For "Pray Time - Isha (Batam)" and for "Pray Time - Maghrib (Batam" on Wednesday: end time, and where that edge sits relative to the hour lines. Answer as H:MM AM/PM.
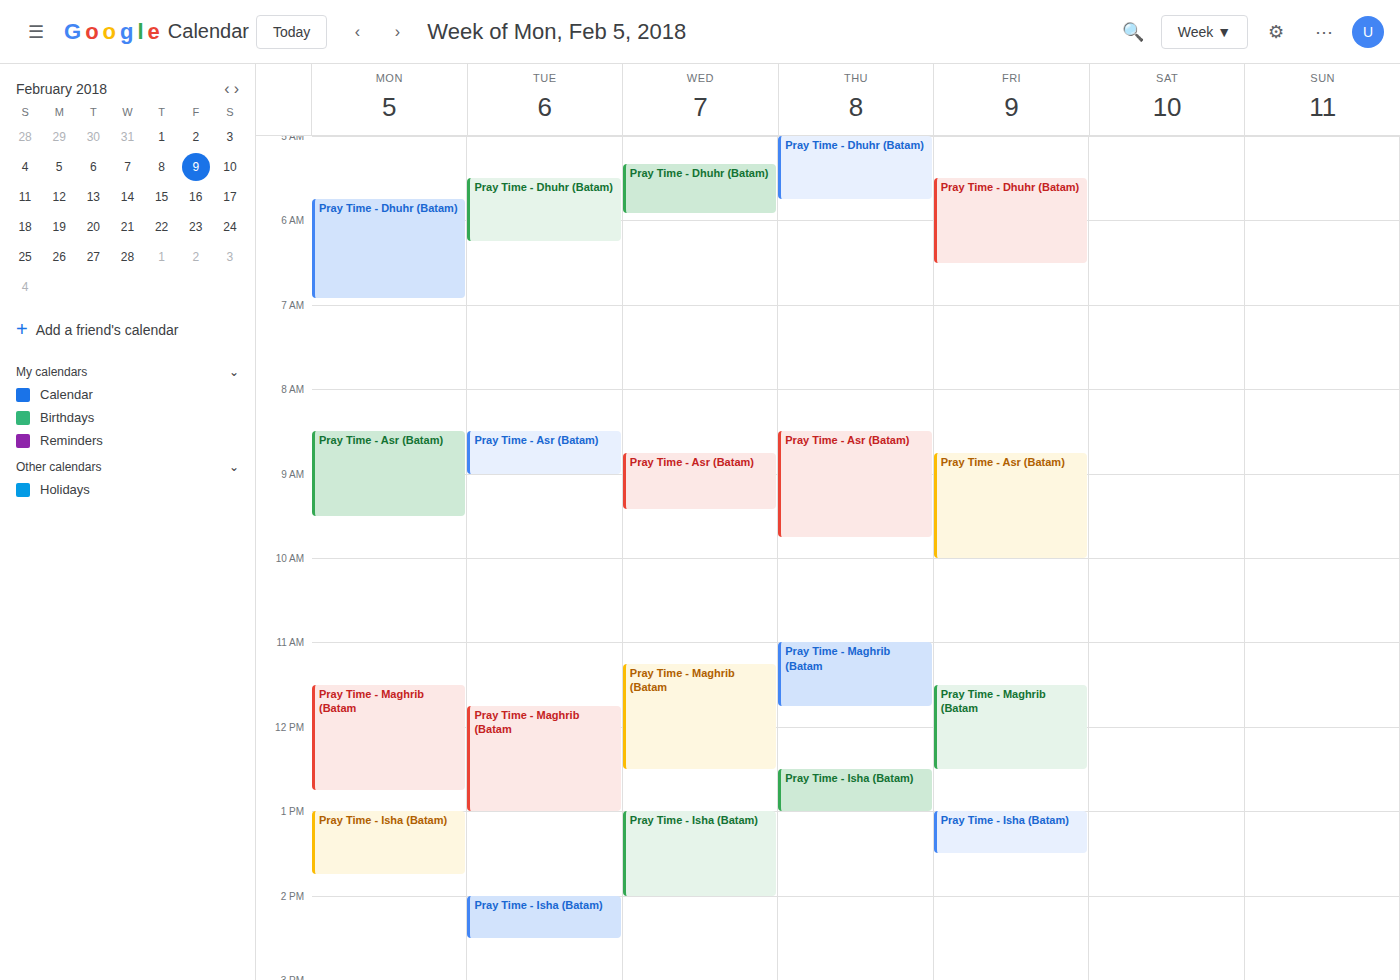
"Pray Time - Isha (Batam)": 2:00 PM, exactly on the 2 PM line. "Pray Time - Maghrib (Batam": 12:30 PM, halfway between the 12 PM and 1 PM lines.